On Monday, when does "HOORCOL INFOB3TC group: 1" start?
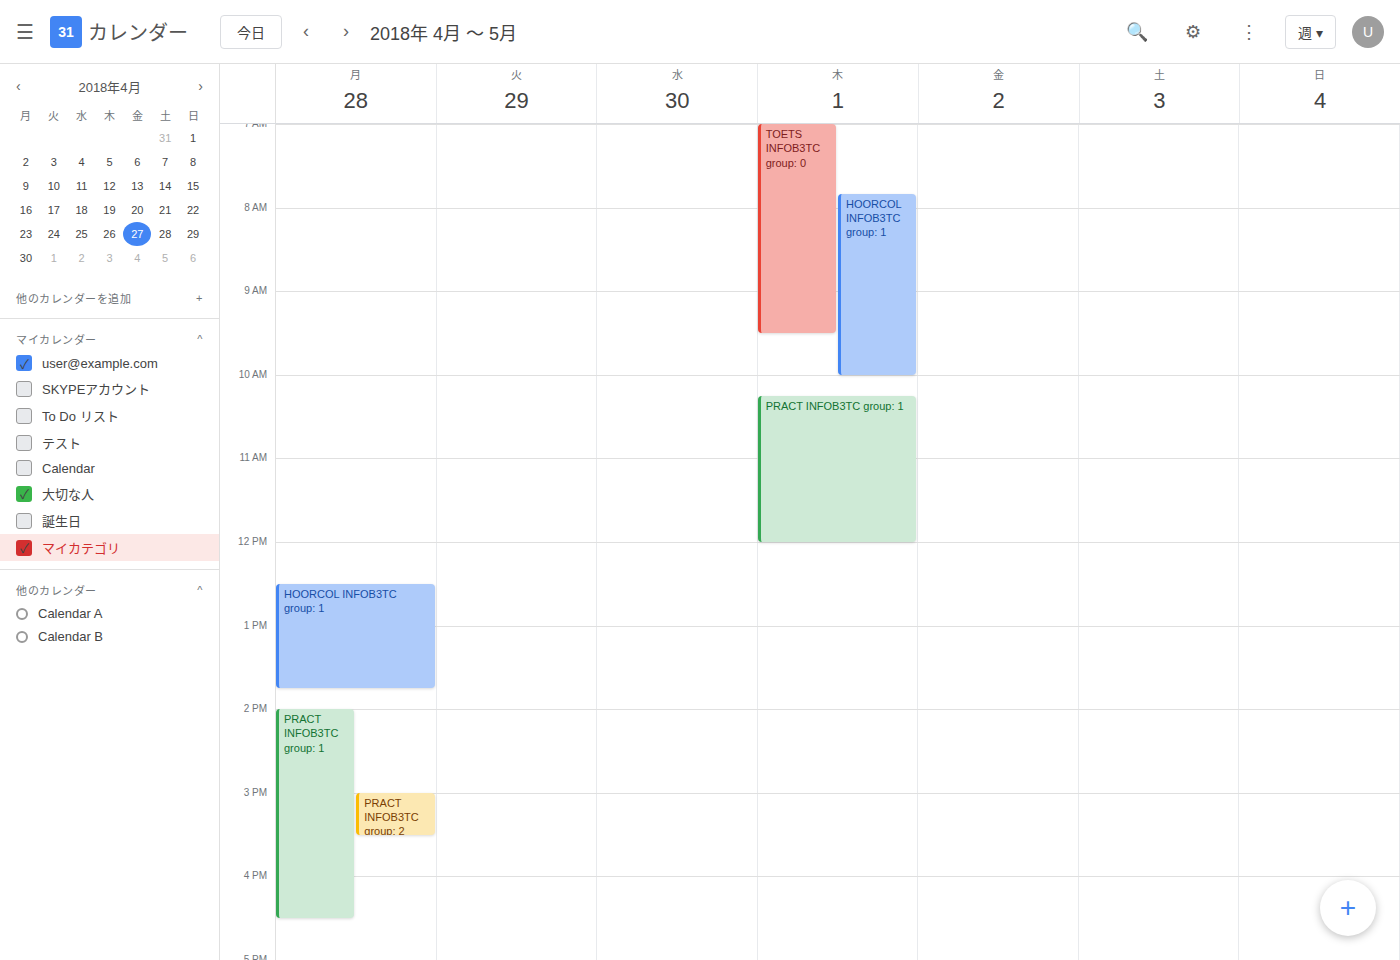
12:30 PM